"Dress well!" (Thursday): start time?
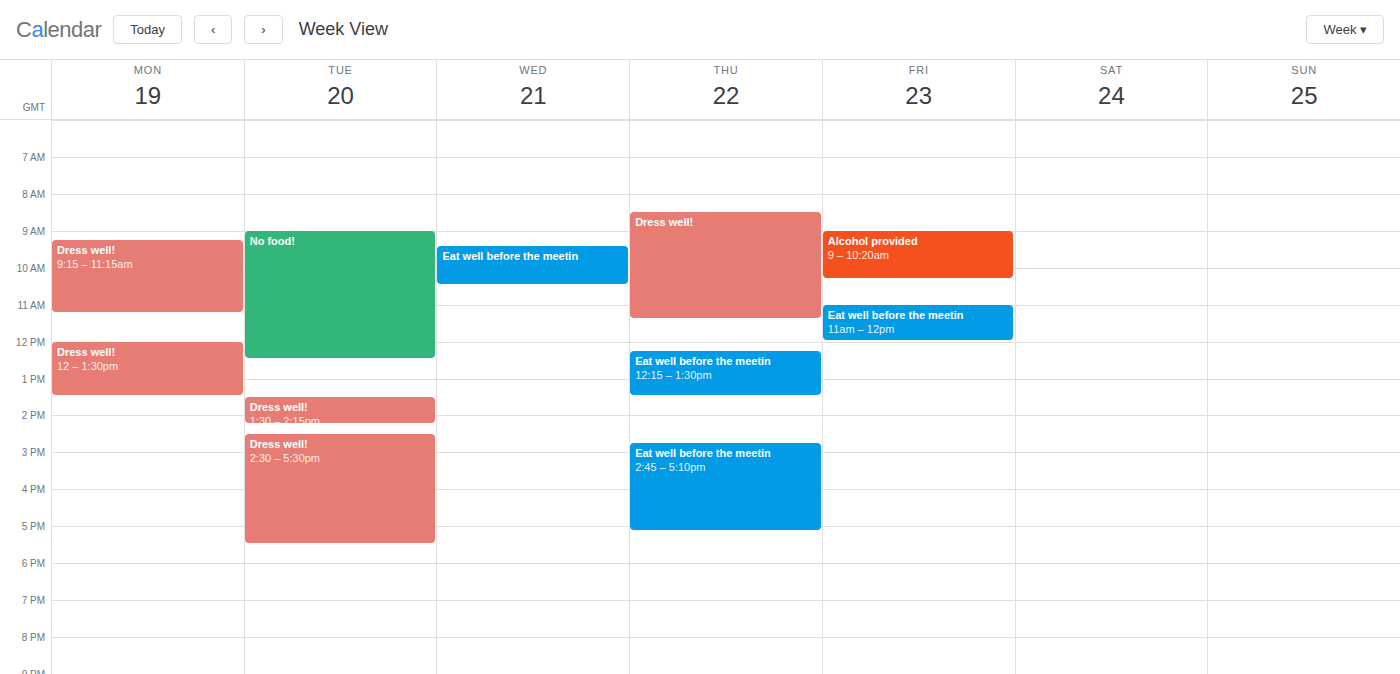
8:30 AM